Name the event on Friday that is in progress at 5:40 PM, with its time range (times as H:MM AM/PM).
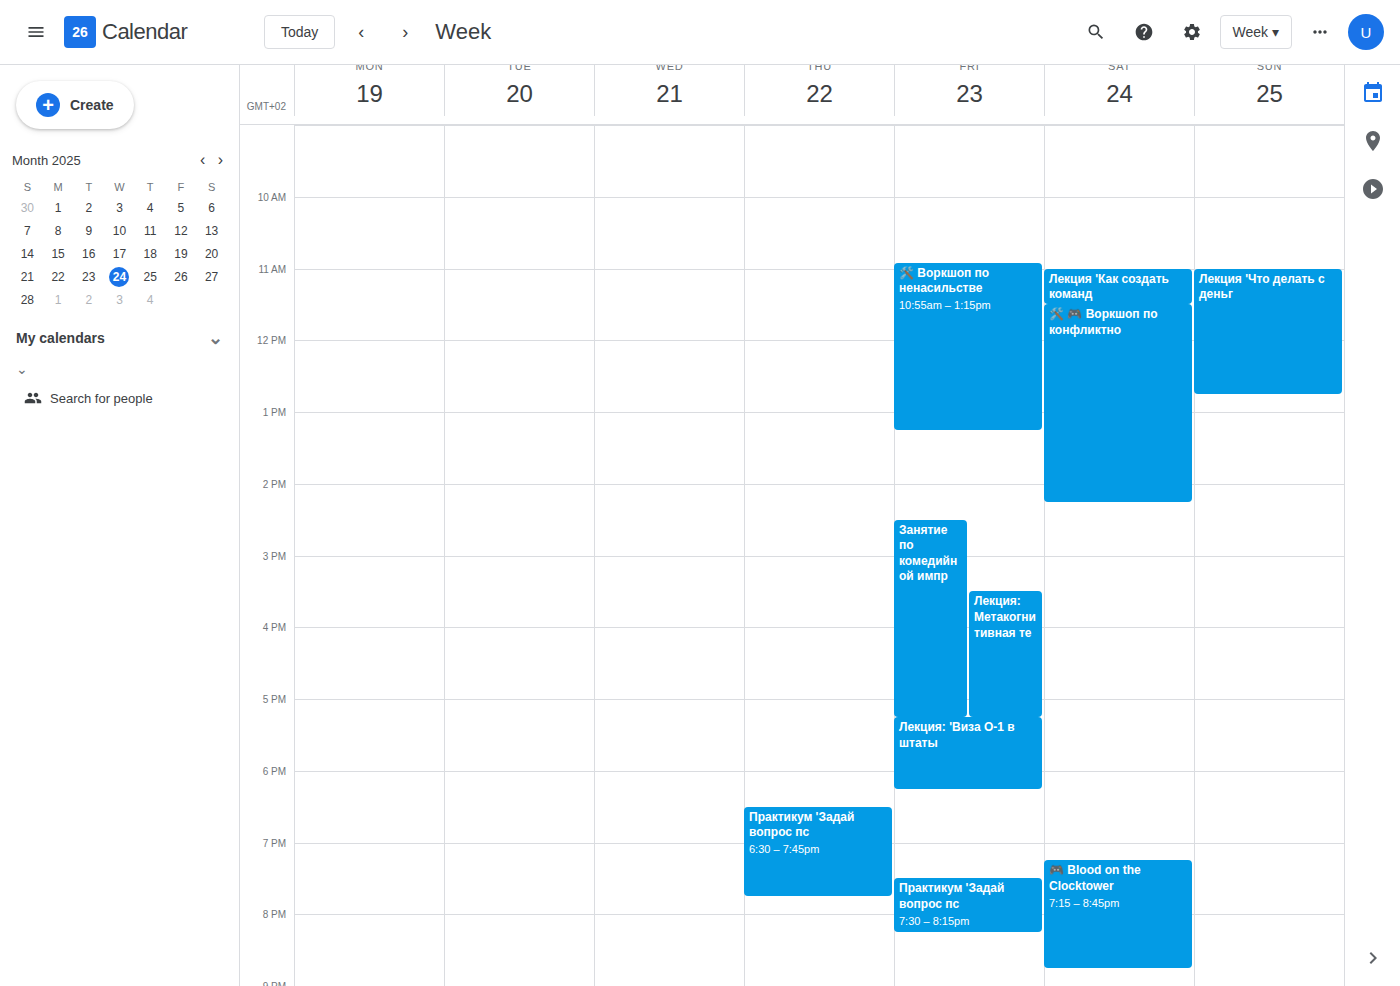
"Лекция: 'Виза О-1 в штаты", 5:15 PM to 6:15 PM